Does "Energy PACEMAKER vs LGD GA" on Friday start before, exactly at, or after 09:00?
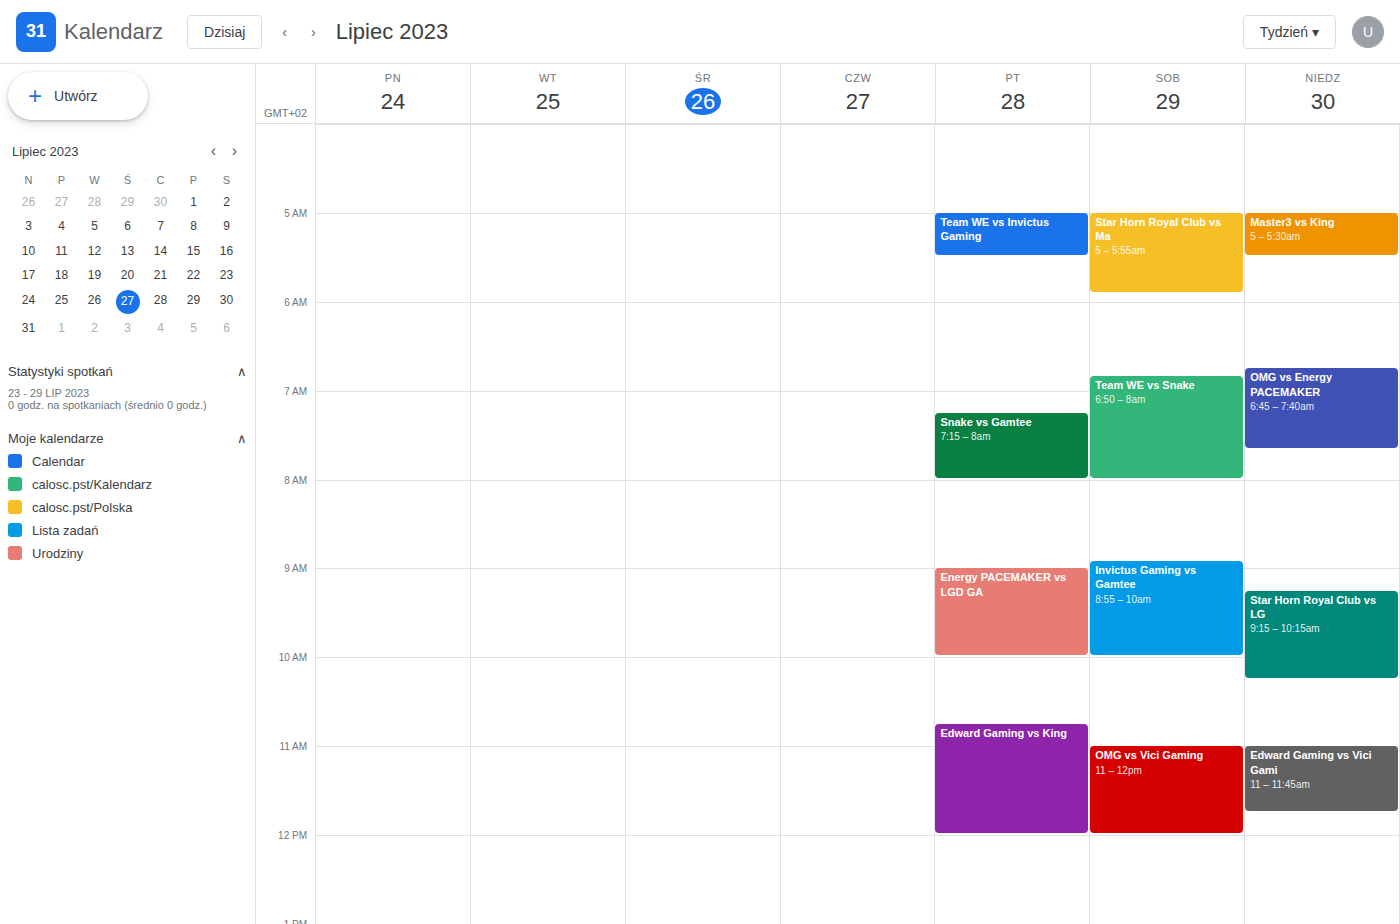
09:00 -- exactly at 09:00, on the 09:00 line.